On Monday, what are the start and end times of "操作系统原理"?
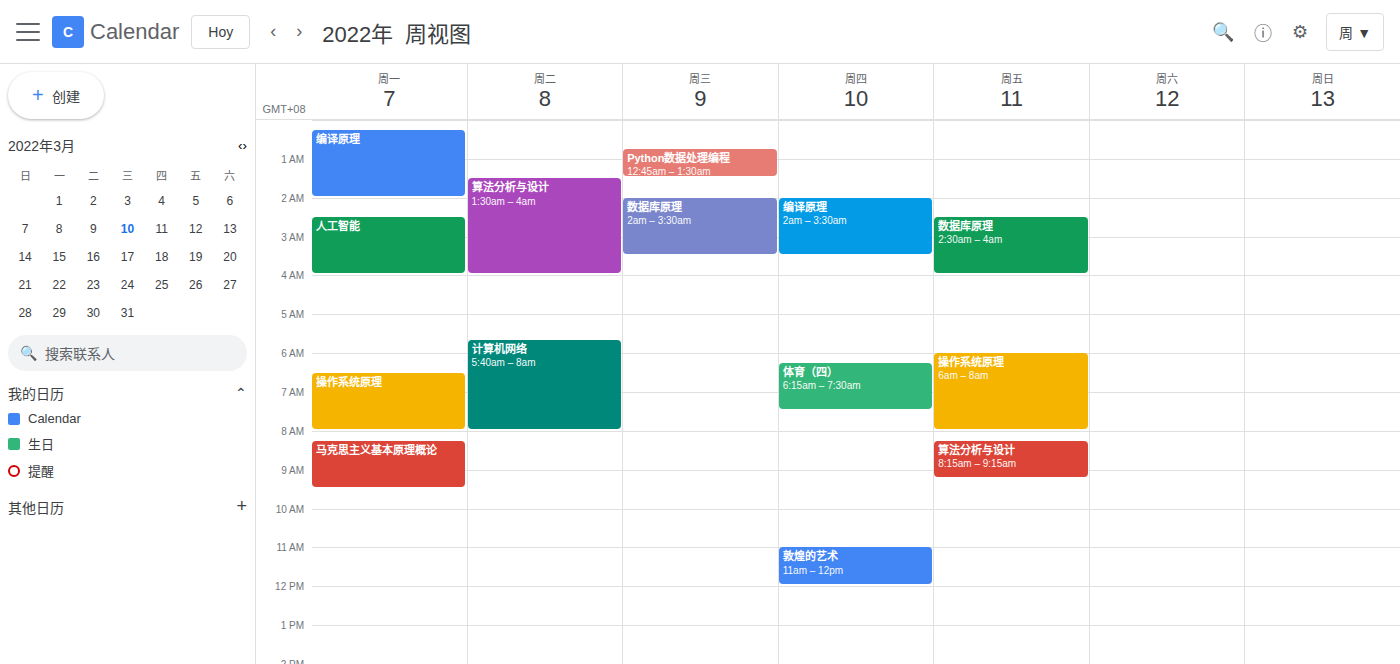
6:30 AM to 8:00 AM